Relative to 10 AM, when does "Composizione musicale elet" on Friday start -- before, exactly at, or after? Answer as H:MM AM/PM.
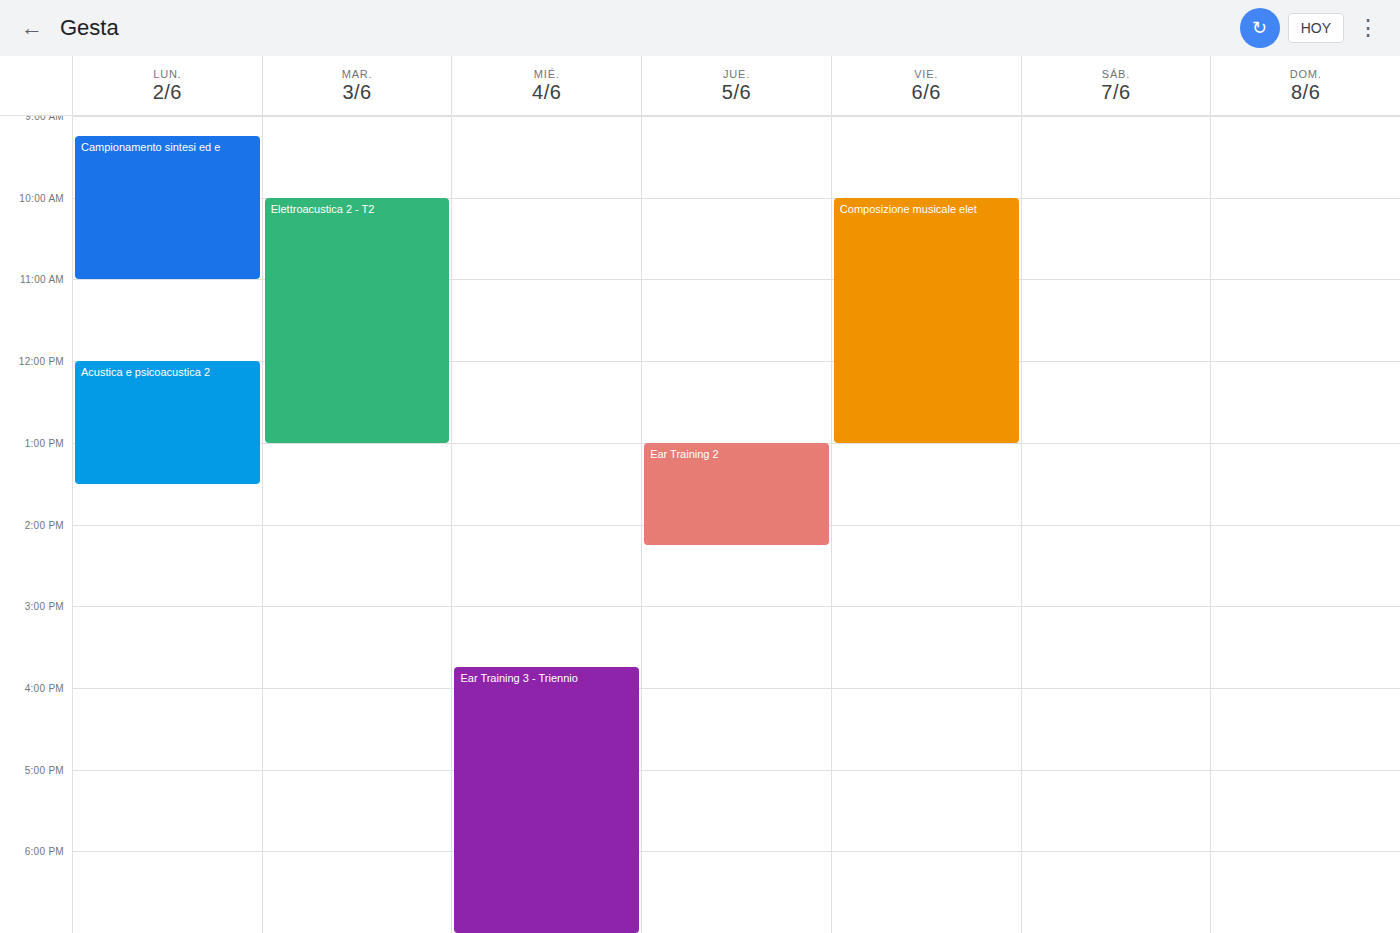
10:00 AM -- exactly at 10 AM, on the 10 AM line.